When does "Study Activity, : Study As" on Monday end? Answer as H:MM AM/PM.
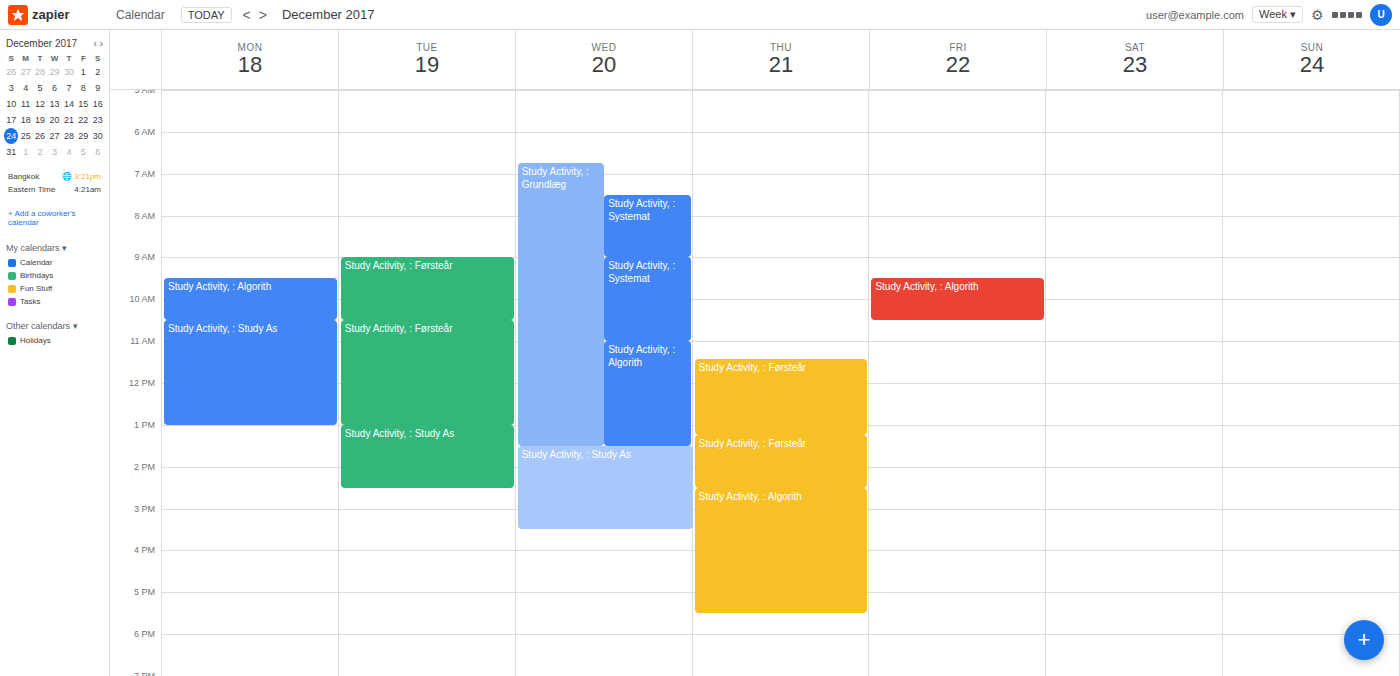
1:00 PM